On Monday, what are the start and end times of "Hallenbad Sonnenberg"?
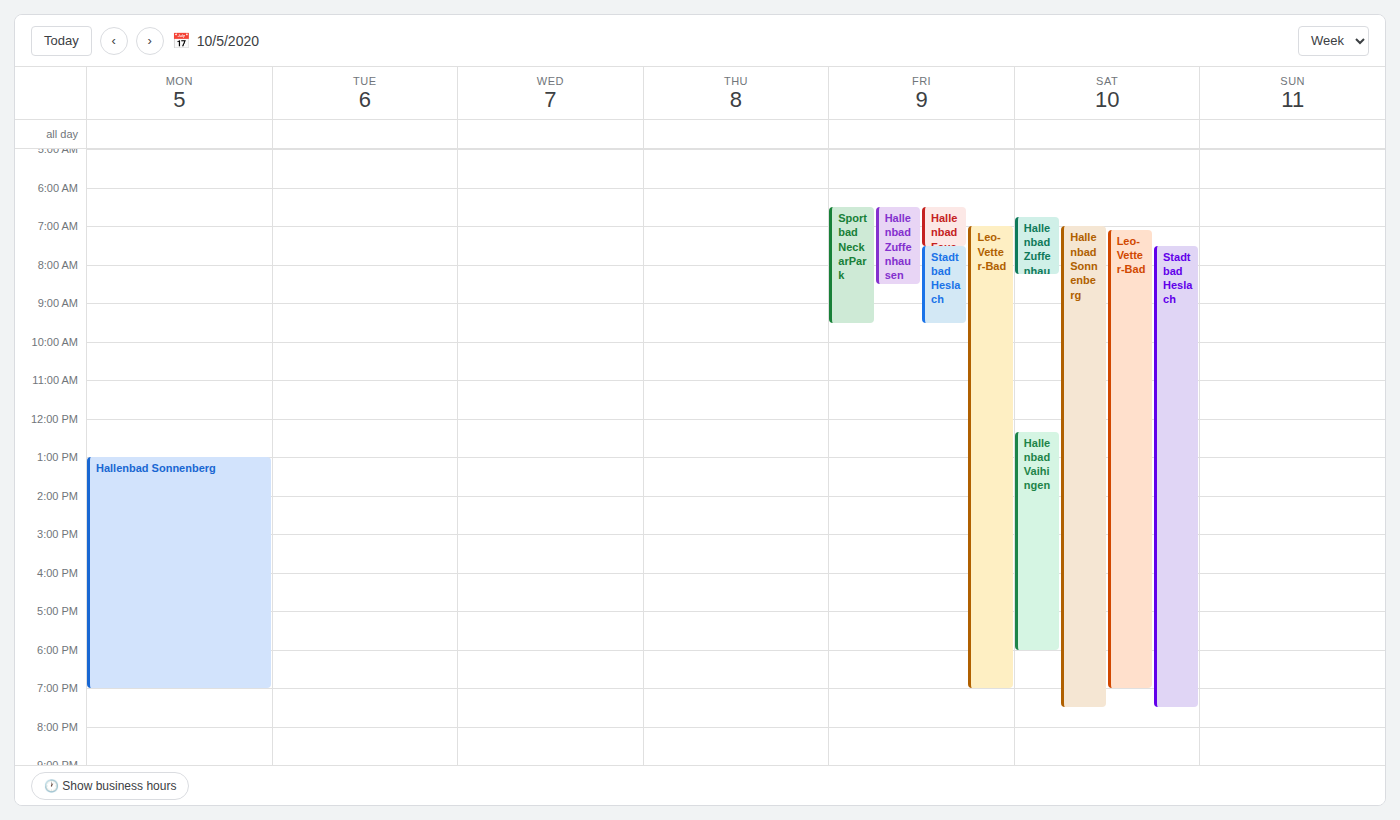
1:00 PM to 7:00 PM